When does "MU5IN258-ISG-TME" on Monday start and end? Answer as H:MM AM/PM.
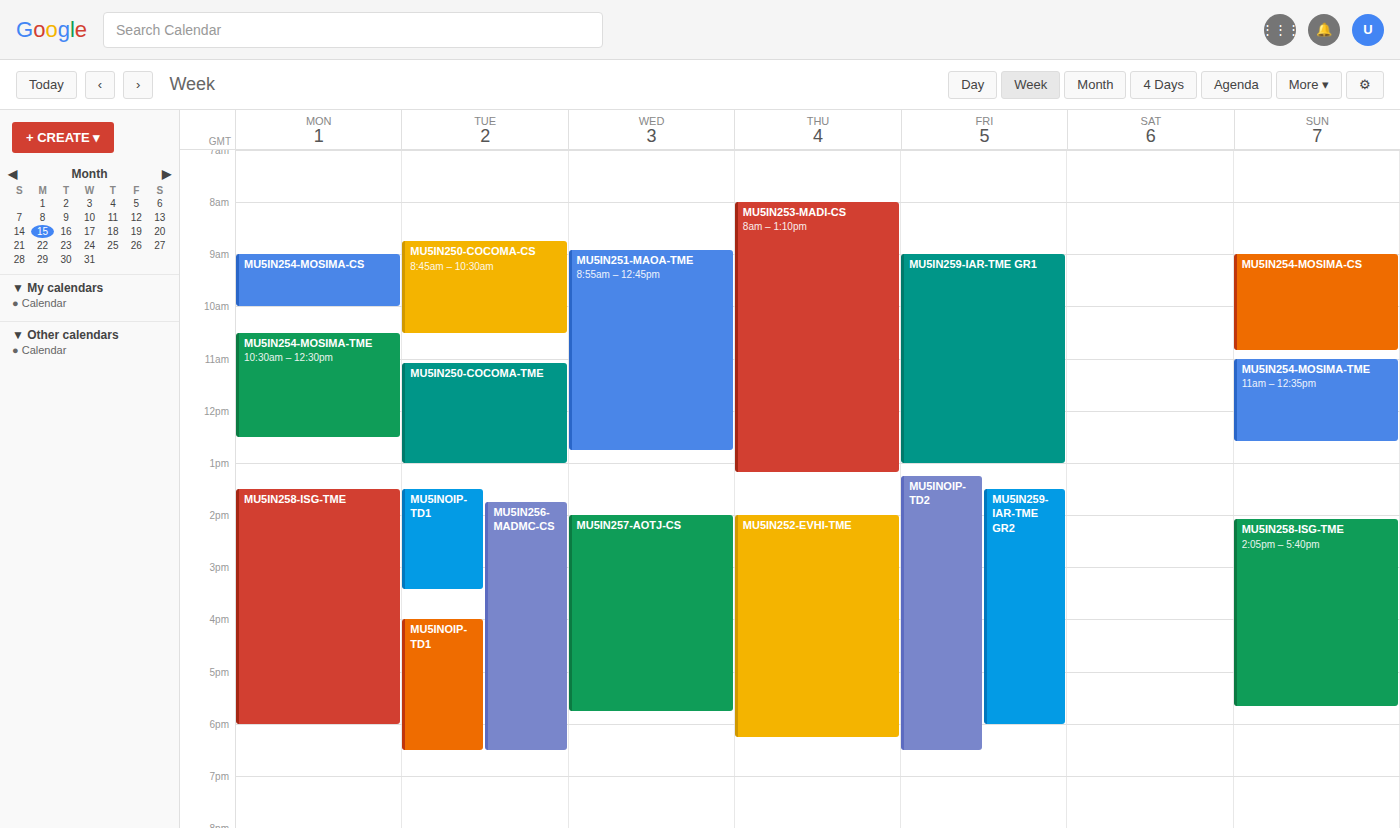
1:30 PM to 6:00 PM